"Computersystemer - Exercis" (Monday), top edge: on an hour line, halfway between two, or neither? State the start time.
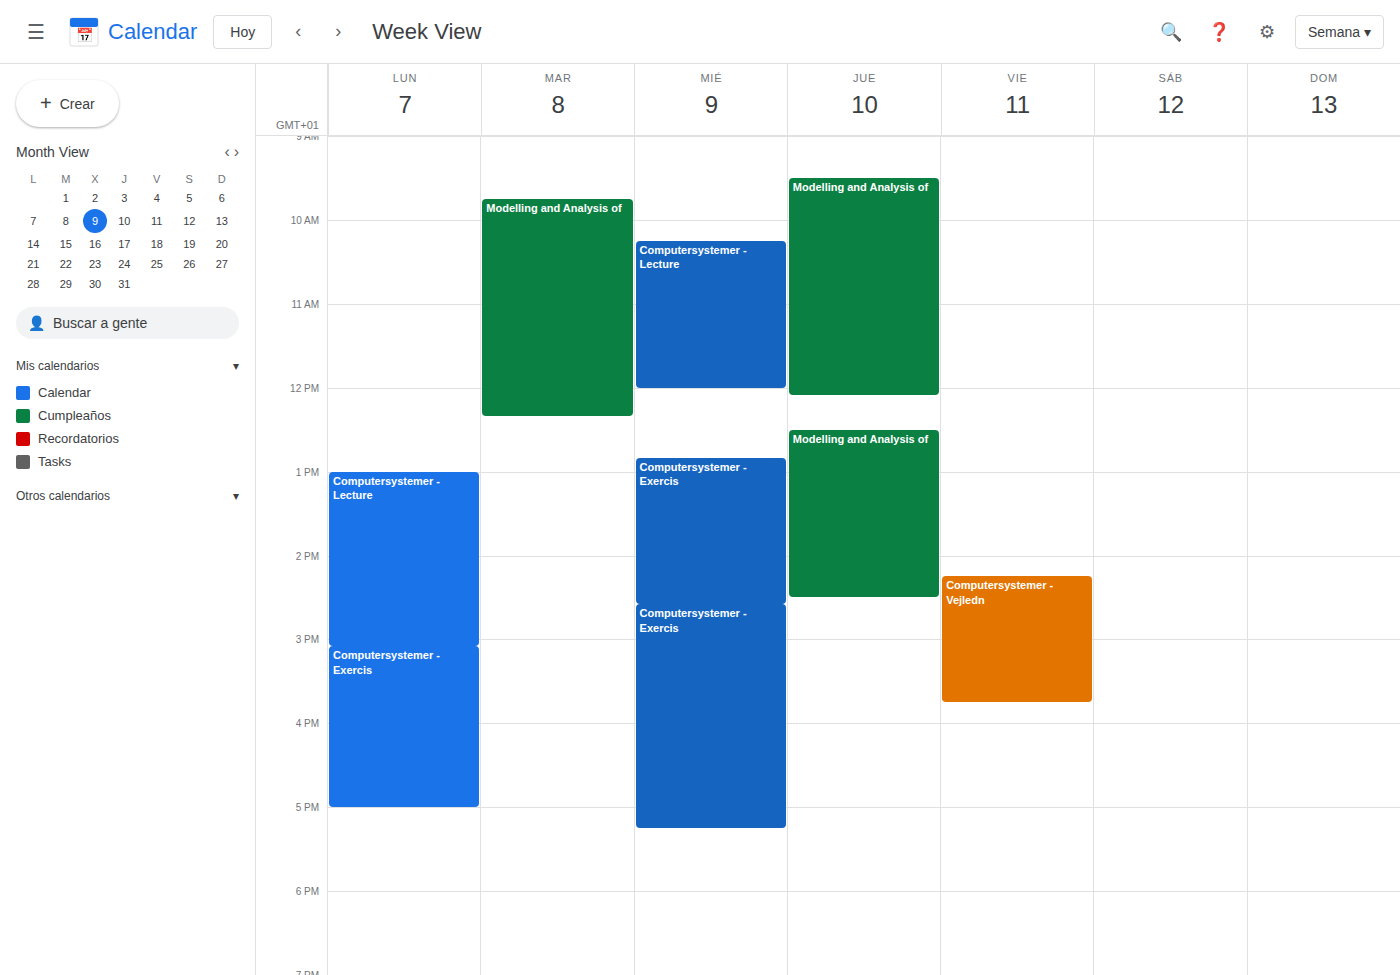
3:05 PM -- neither: 5 minutes below the 3 PM line and 55 minutes above the 4 PM line.